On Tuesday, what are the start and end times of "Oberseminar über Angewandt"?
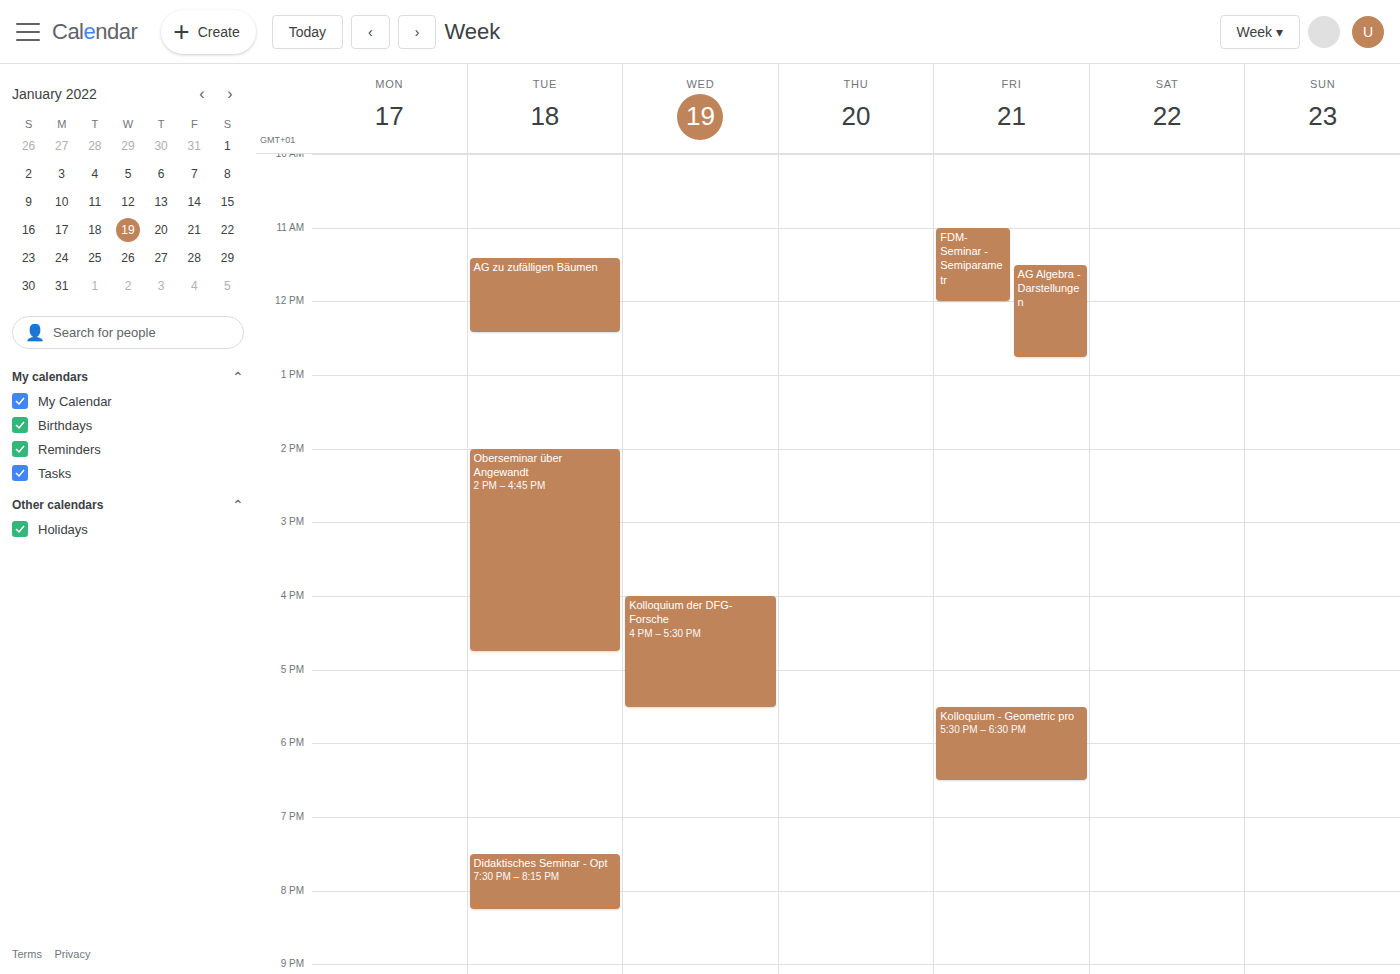
2:00 PM to 4:45 PM